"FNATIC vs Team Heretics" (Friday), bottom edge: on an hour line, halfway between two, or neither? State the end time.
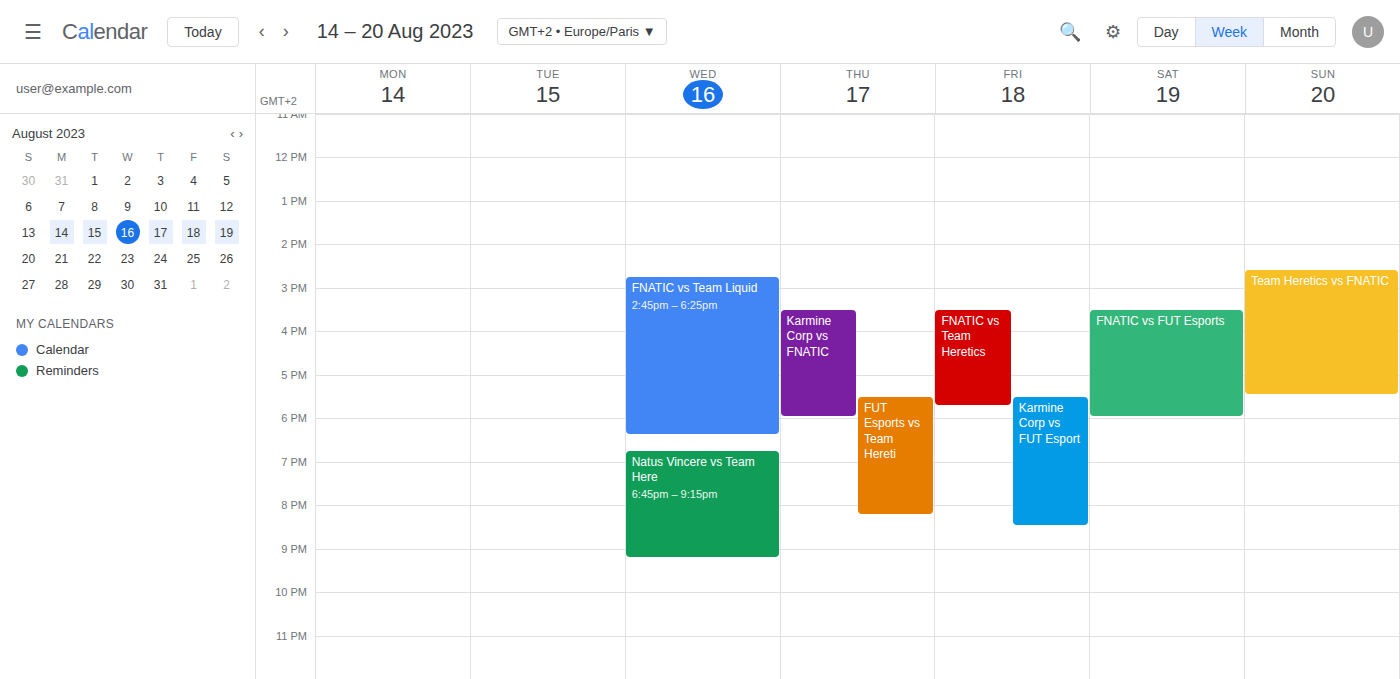
5:45 PM -- neither: three quarters of the way from the 5 PM line to the 6 PM line.